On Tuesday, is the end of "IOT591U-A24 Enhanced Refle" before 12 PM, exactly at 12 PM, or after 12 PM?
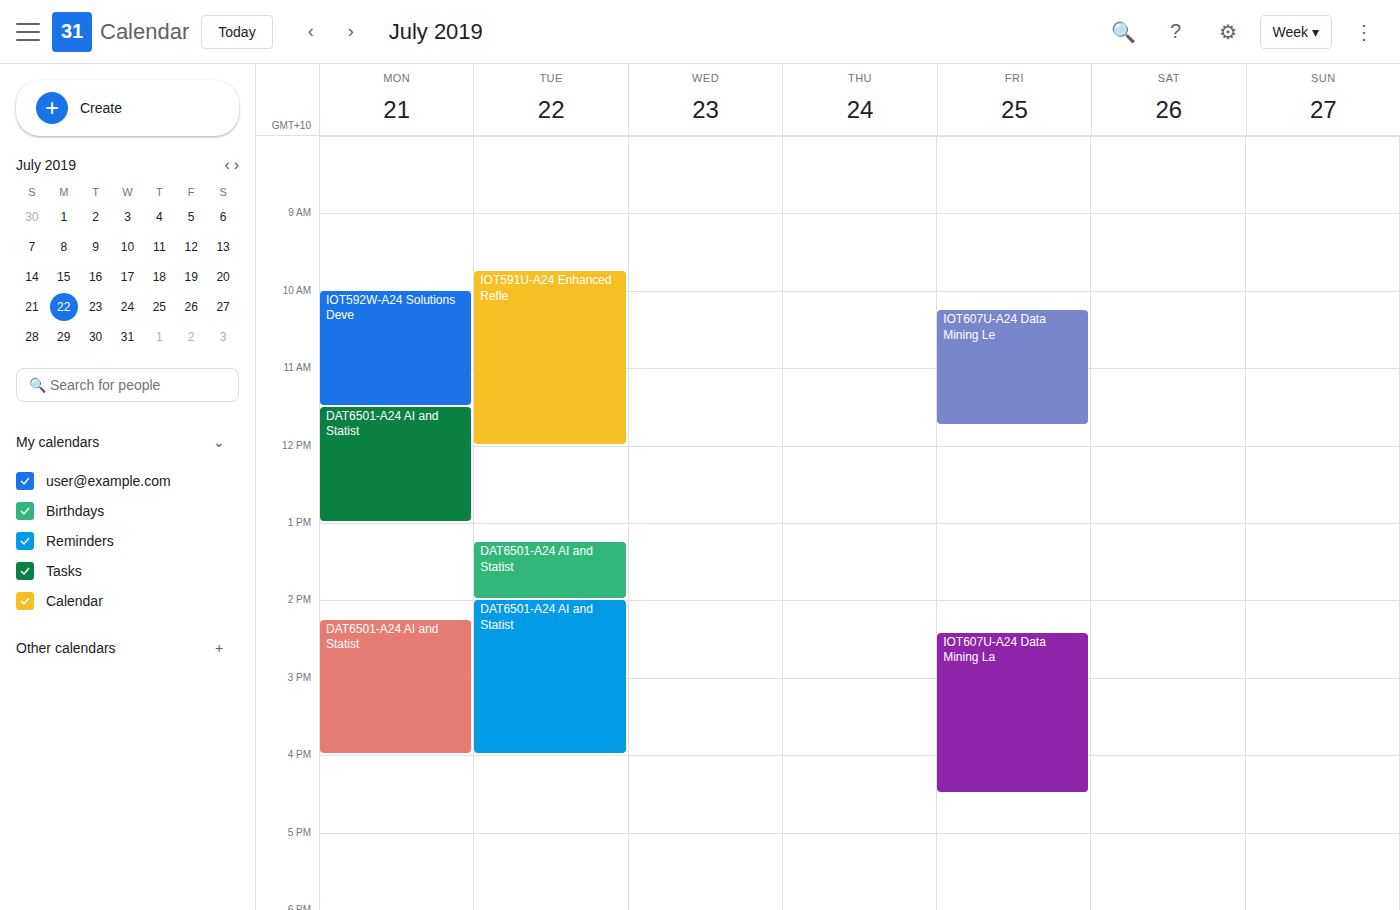
12:00 PM -- exactly at 12 PM, on the 12 PM line.